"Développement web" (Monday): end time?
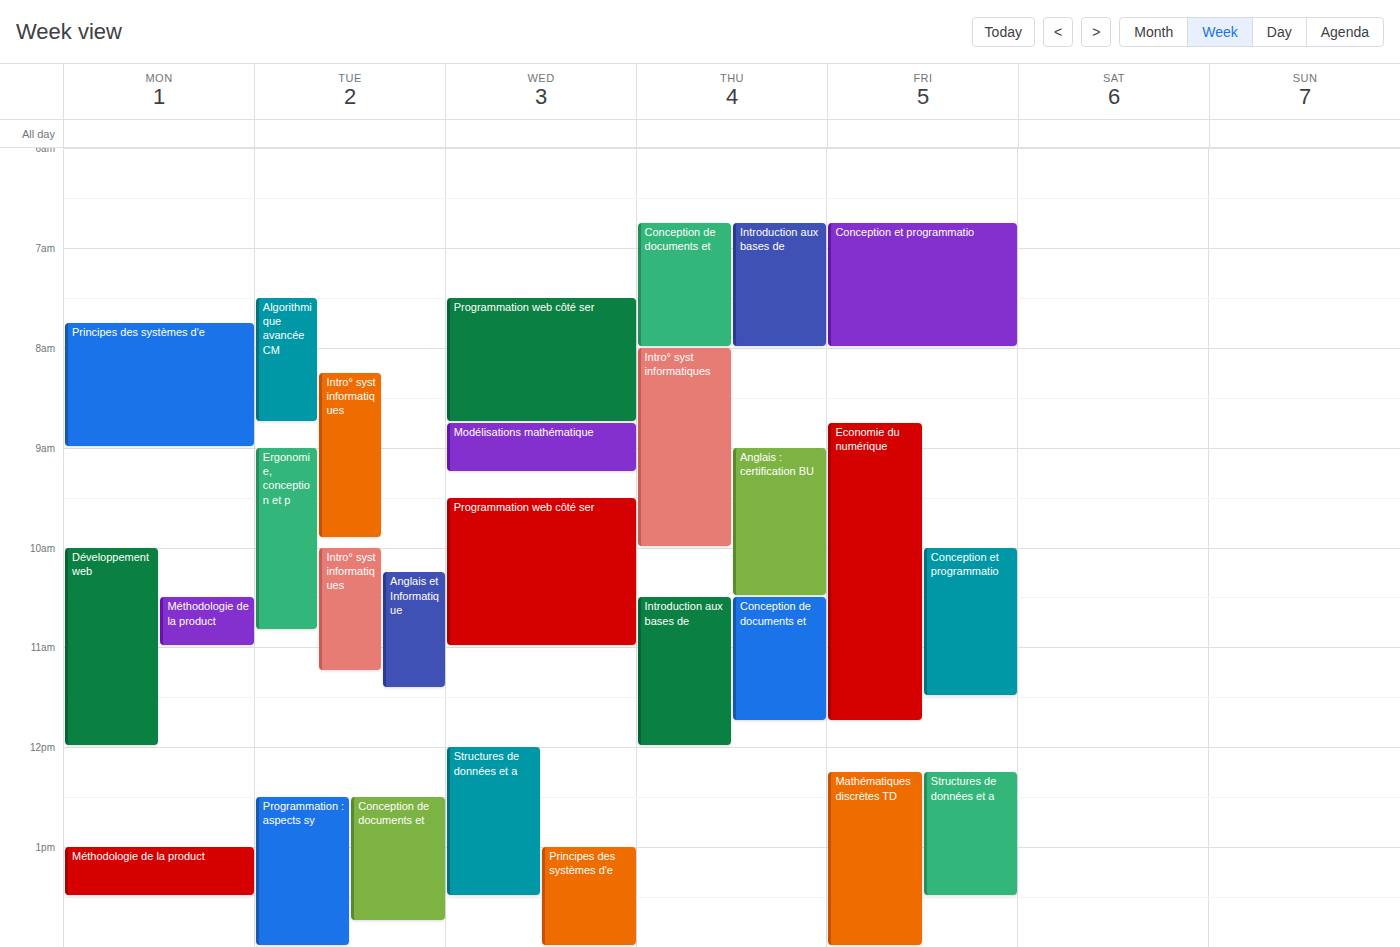
12:00 PM